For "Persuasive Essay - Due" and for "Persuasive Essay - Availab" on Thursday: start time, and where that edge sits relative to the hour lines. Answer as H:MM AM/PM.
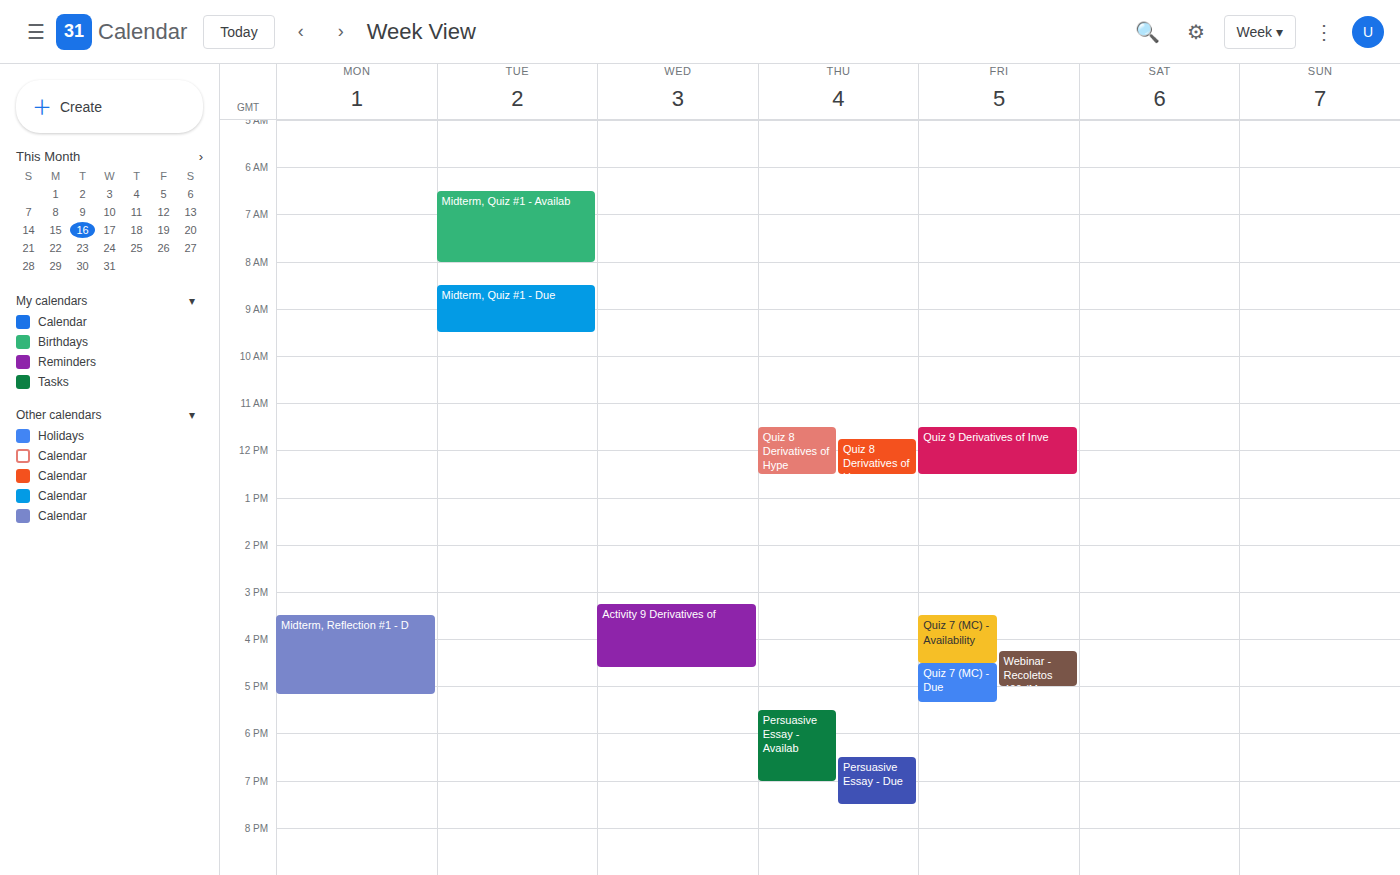
"Persuasive Essay - Due": 6:30 PM, halfway between the 6 PM and 7 PM lines. "Persuasive Essay - Availab": 5:30 PM, halfway between the 5 PM and 6 PM lines.